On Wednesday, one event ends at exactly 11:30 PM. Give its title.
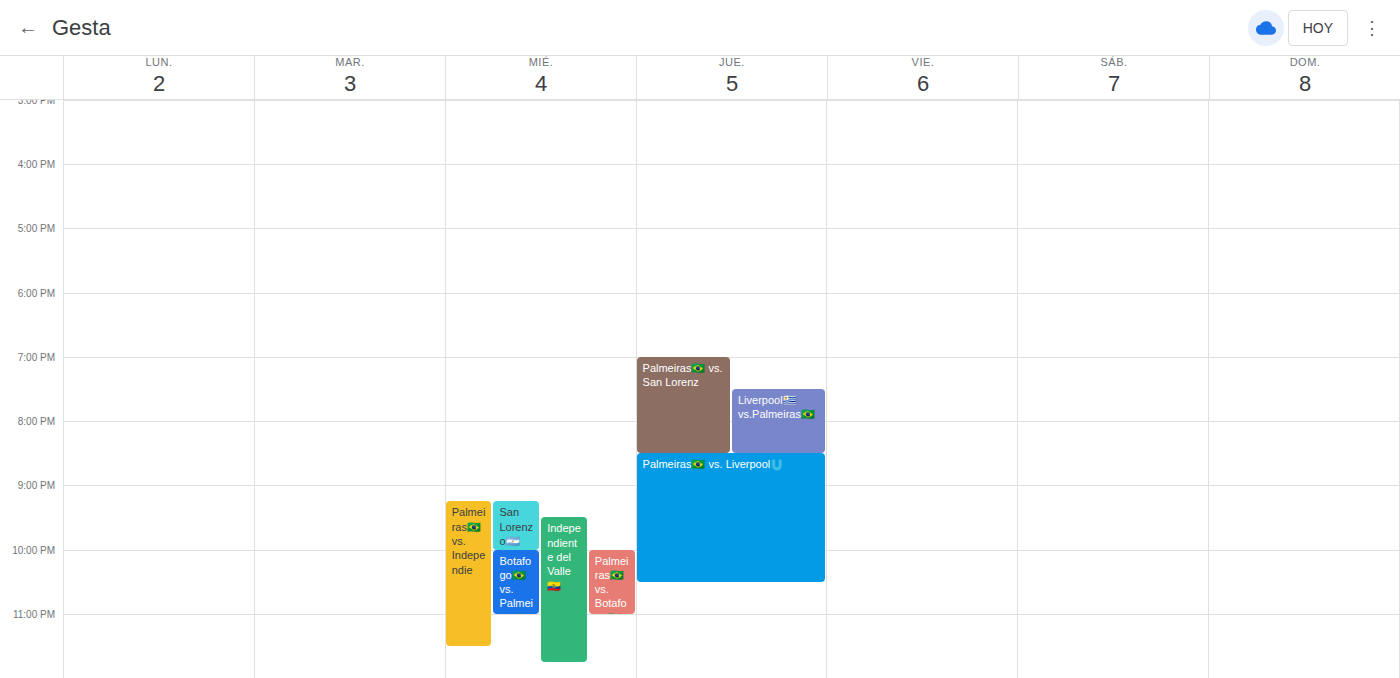
"Palmeiras🇧🇷 vs. Independie"